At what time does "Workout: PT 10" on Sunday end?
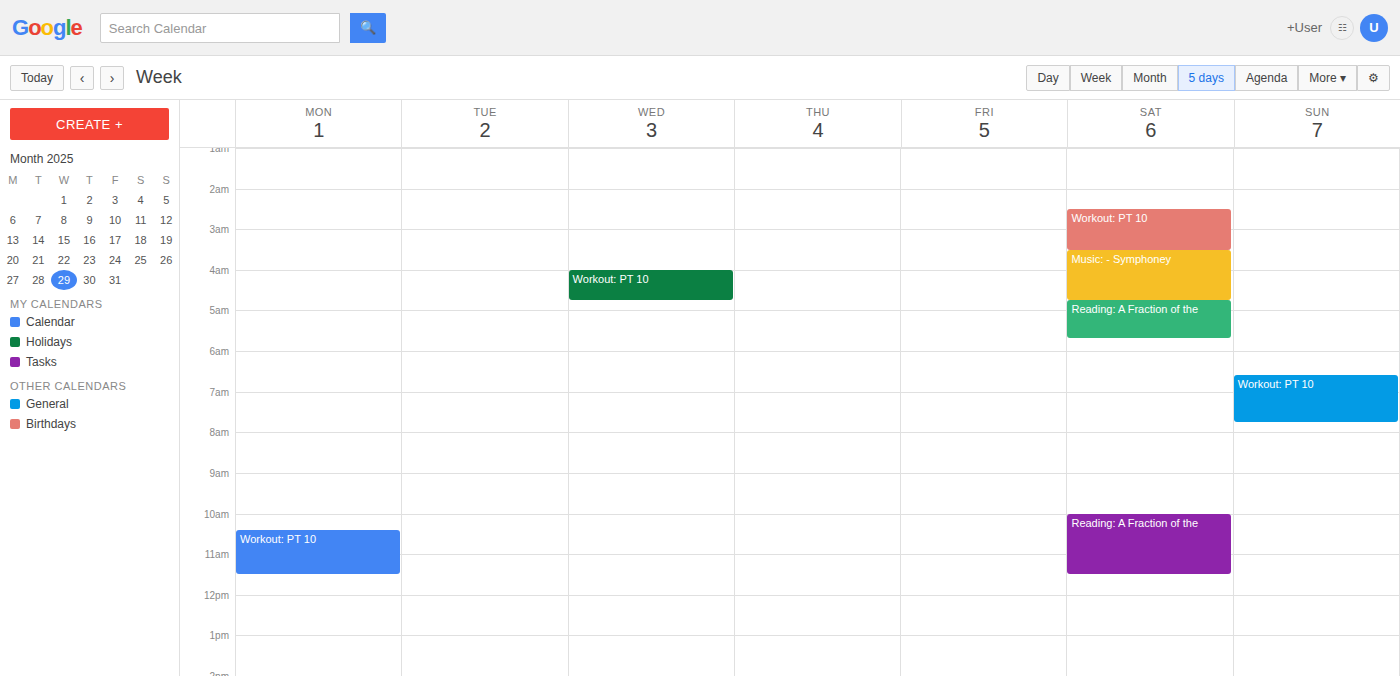
7:45 AM